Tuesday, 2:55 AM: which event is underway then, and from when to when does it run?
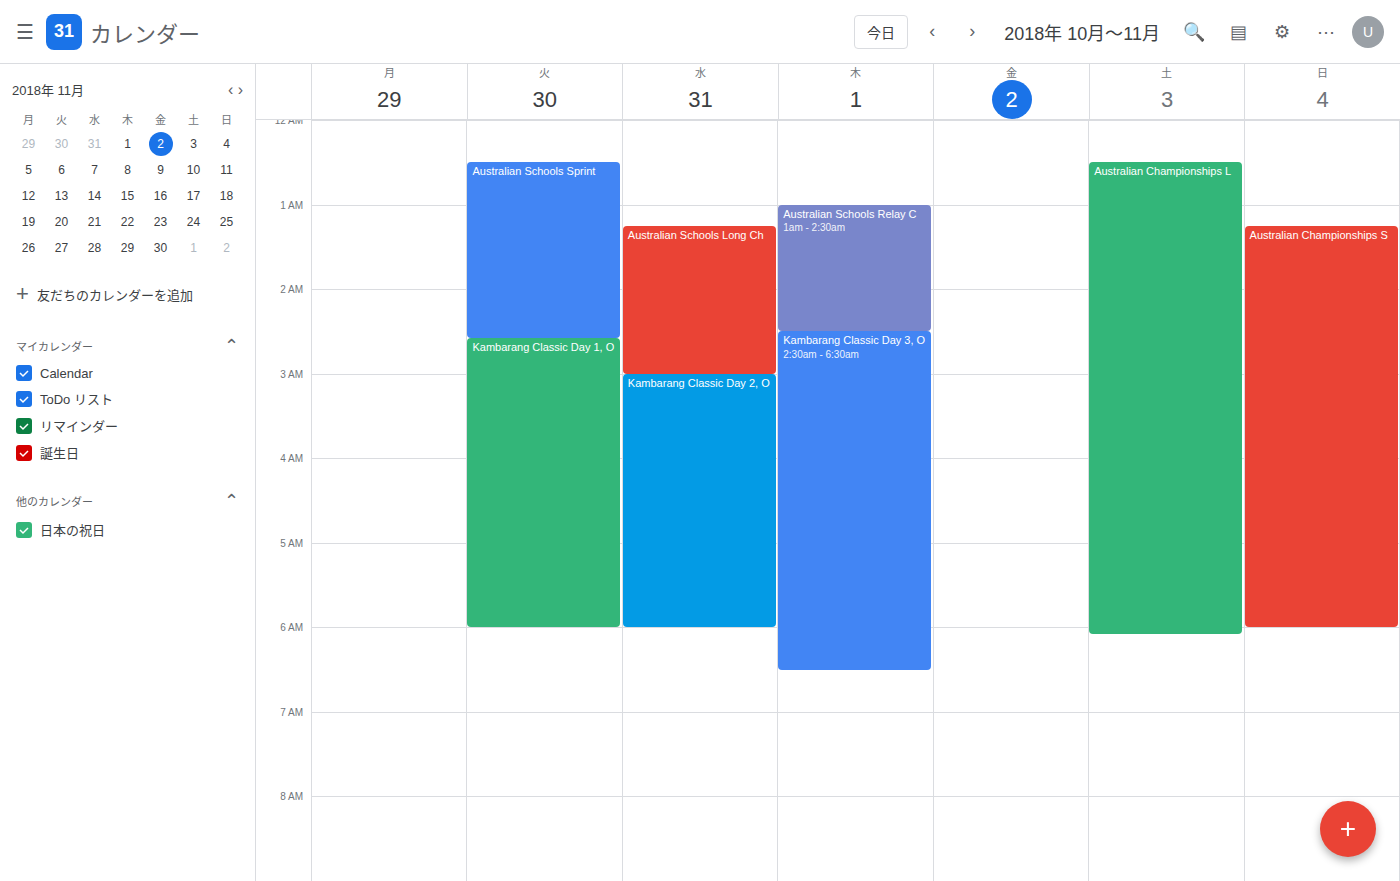
"Kambarang Classic Day 1, O", 2:35 AM to 6:00 AM